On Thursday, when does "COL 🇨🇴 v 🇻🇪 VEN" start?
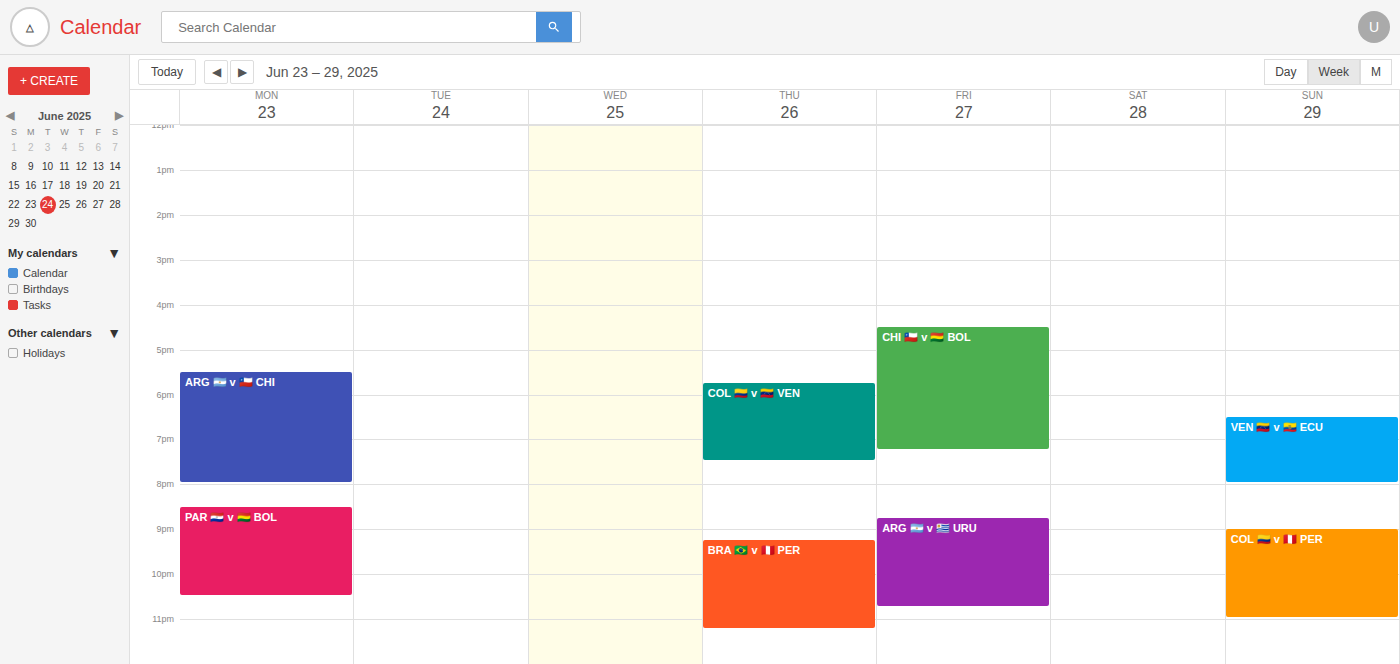
5:45 PM